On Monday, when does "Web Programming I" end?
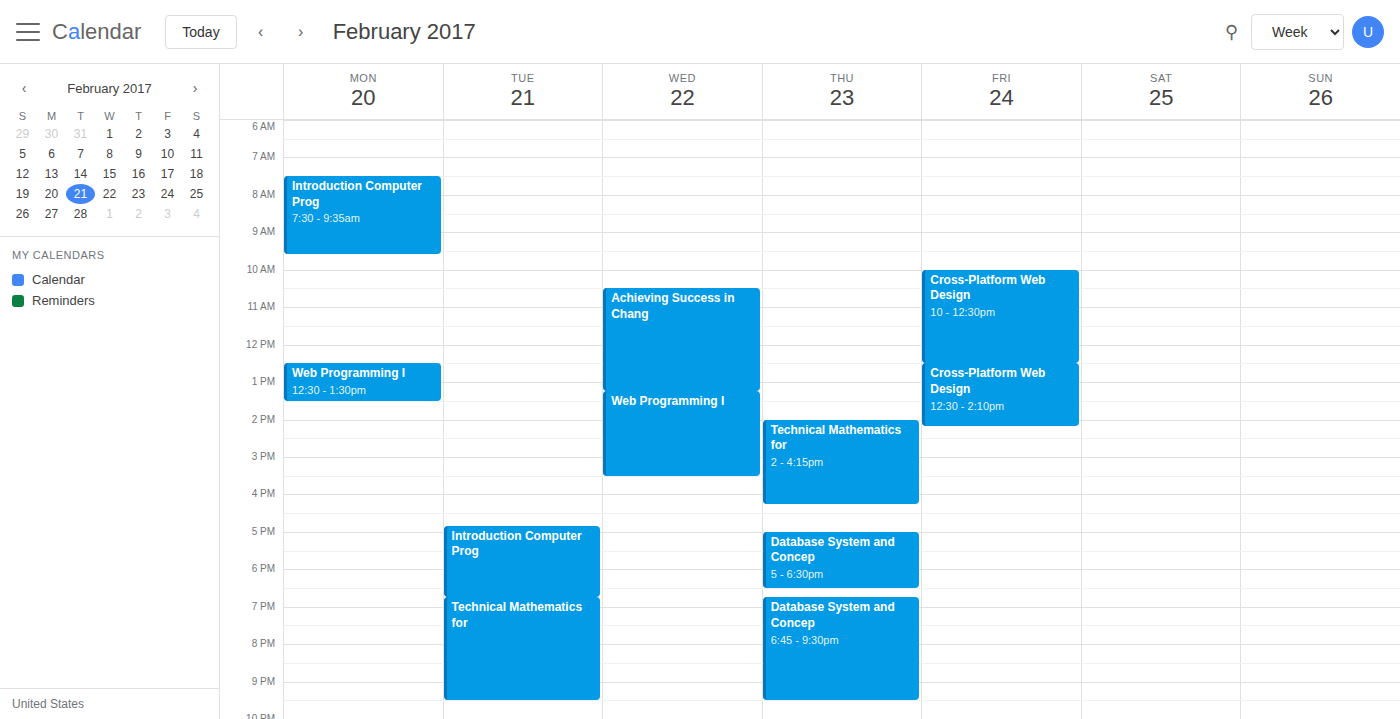
1:30 PM